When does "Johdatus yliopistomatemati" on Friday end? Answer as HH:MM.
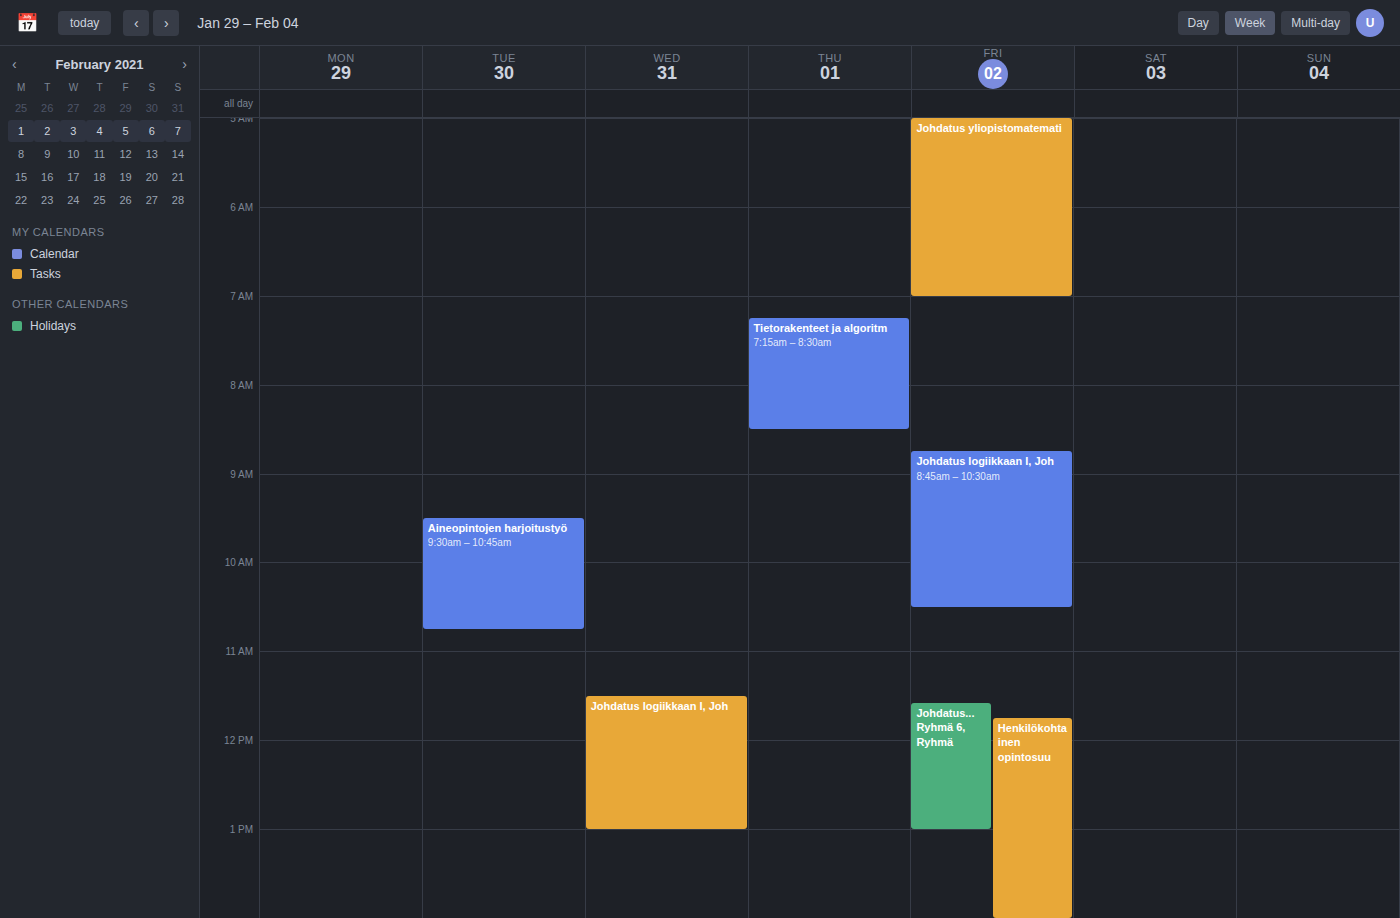
07:00